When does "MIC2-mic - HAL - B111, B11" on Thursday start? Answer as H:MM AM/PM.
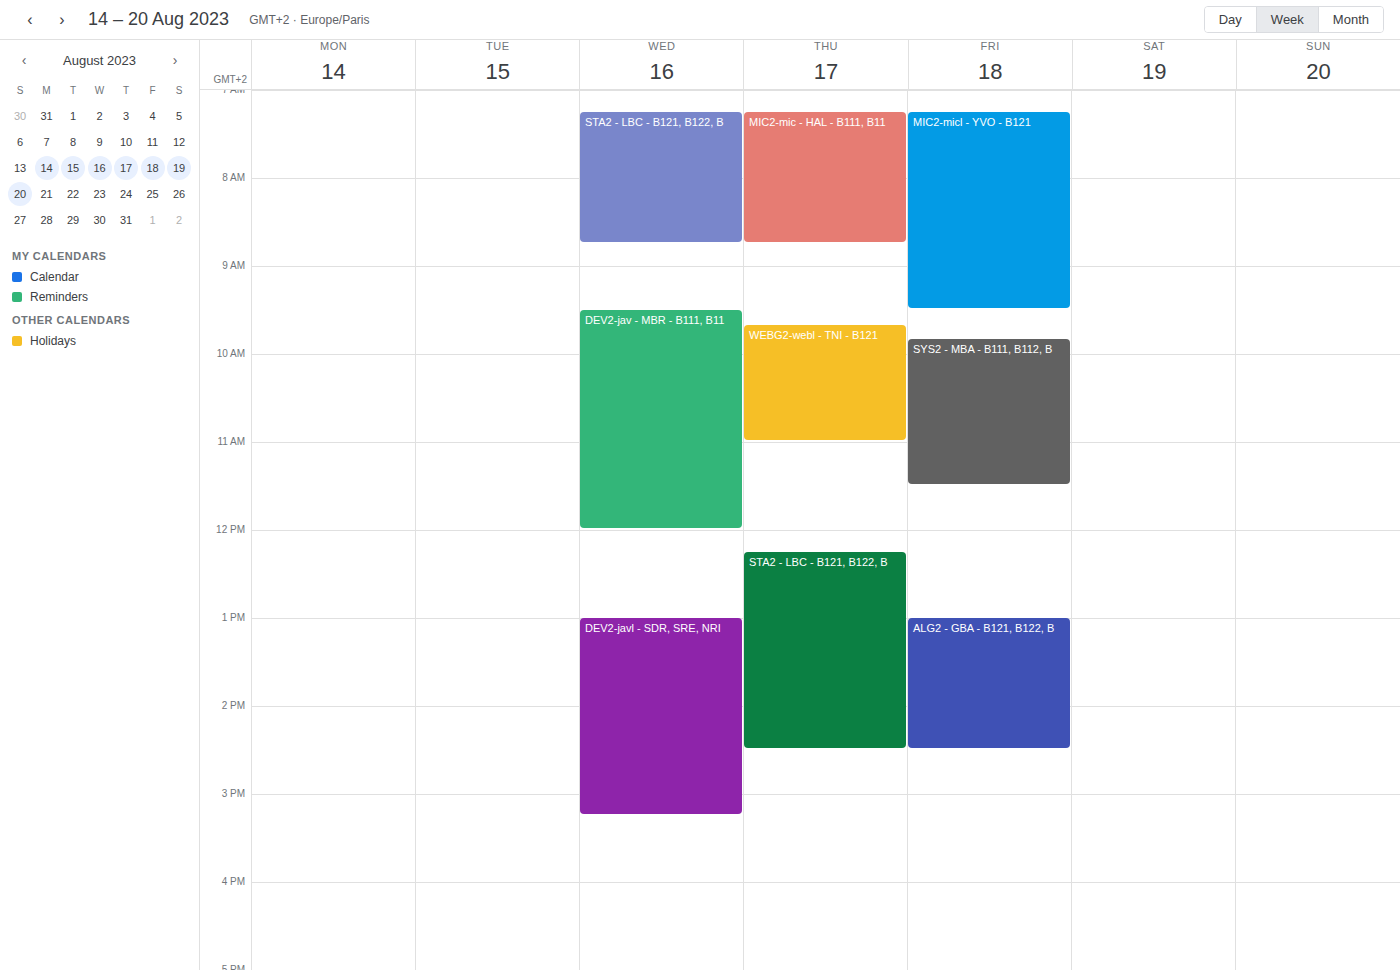
7:15 AM